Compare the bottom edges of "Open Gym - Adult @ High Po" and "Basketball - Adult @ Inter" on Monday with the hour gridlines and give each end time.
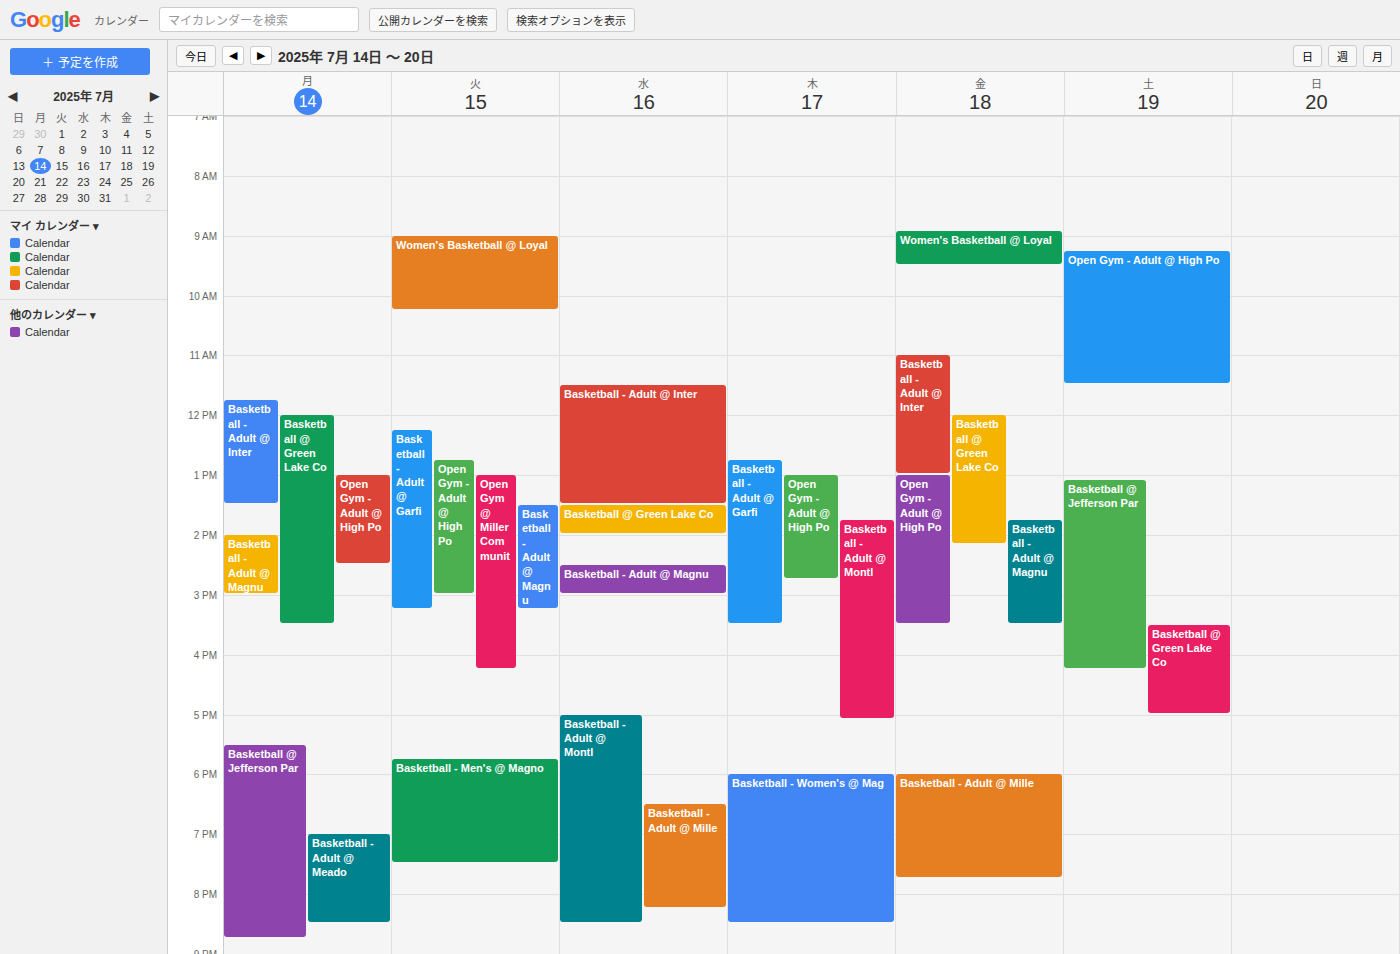
"Open Gym - Adult @ High Po": 2:30 PM, halfway between the 2 PM and 3 PM lines. "Basketball - Adult @ Inter": 1:30 PM, halfway between the 1 PM and 2 PM lines.